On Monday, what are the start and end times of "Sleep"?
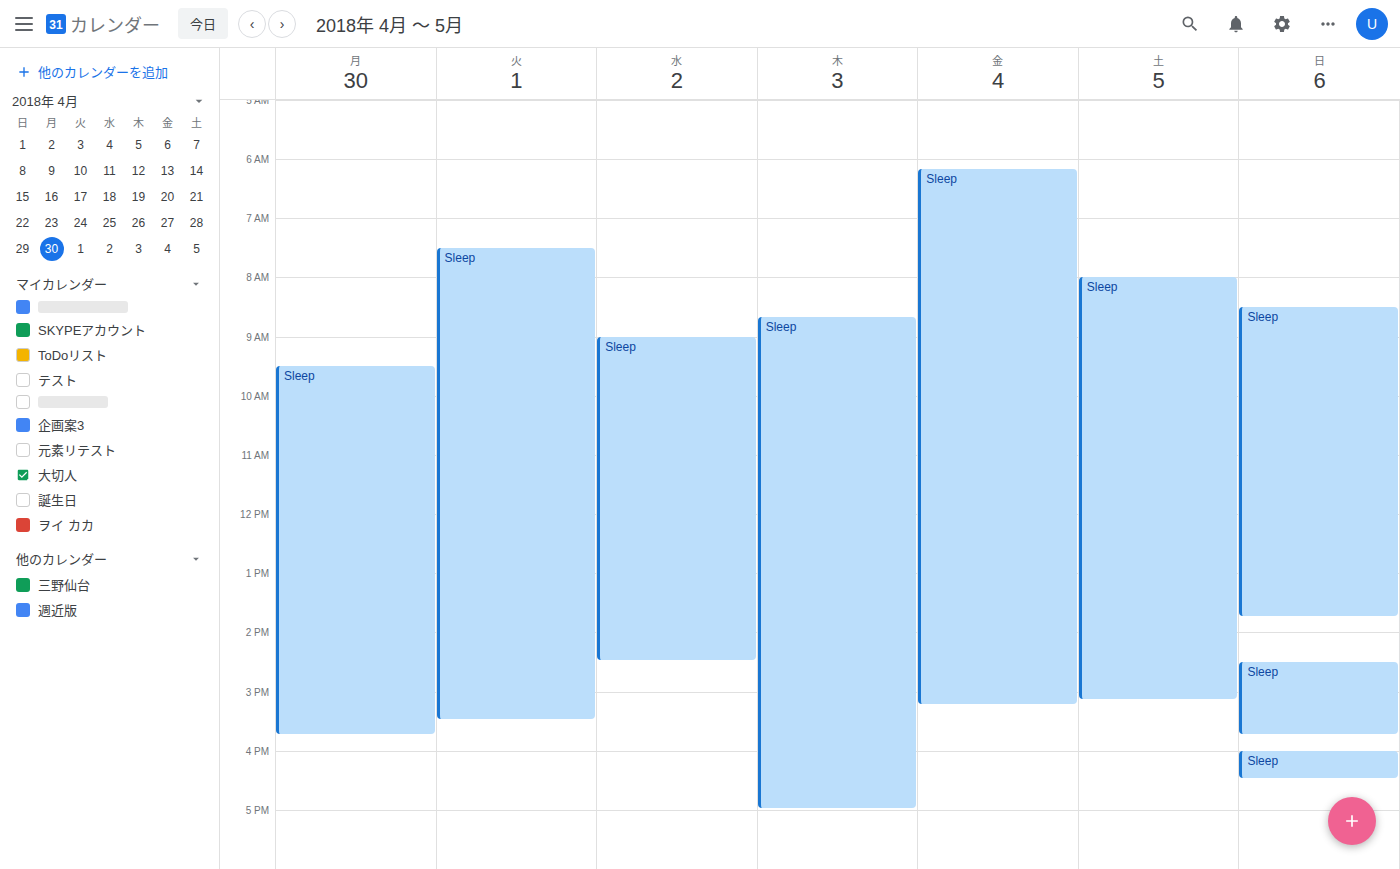
9:30 AM to 3:45 PM